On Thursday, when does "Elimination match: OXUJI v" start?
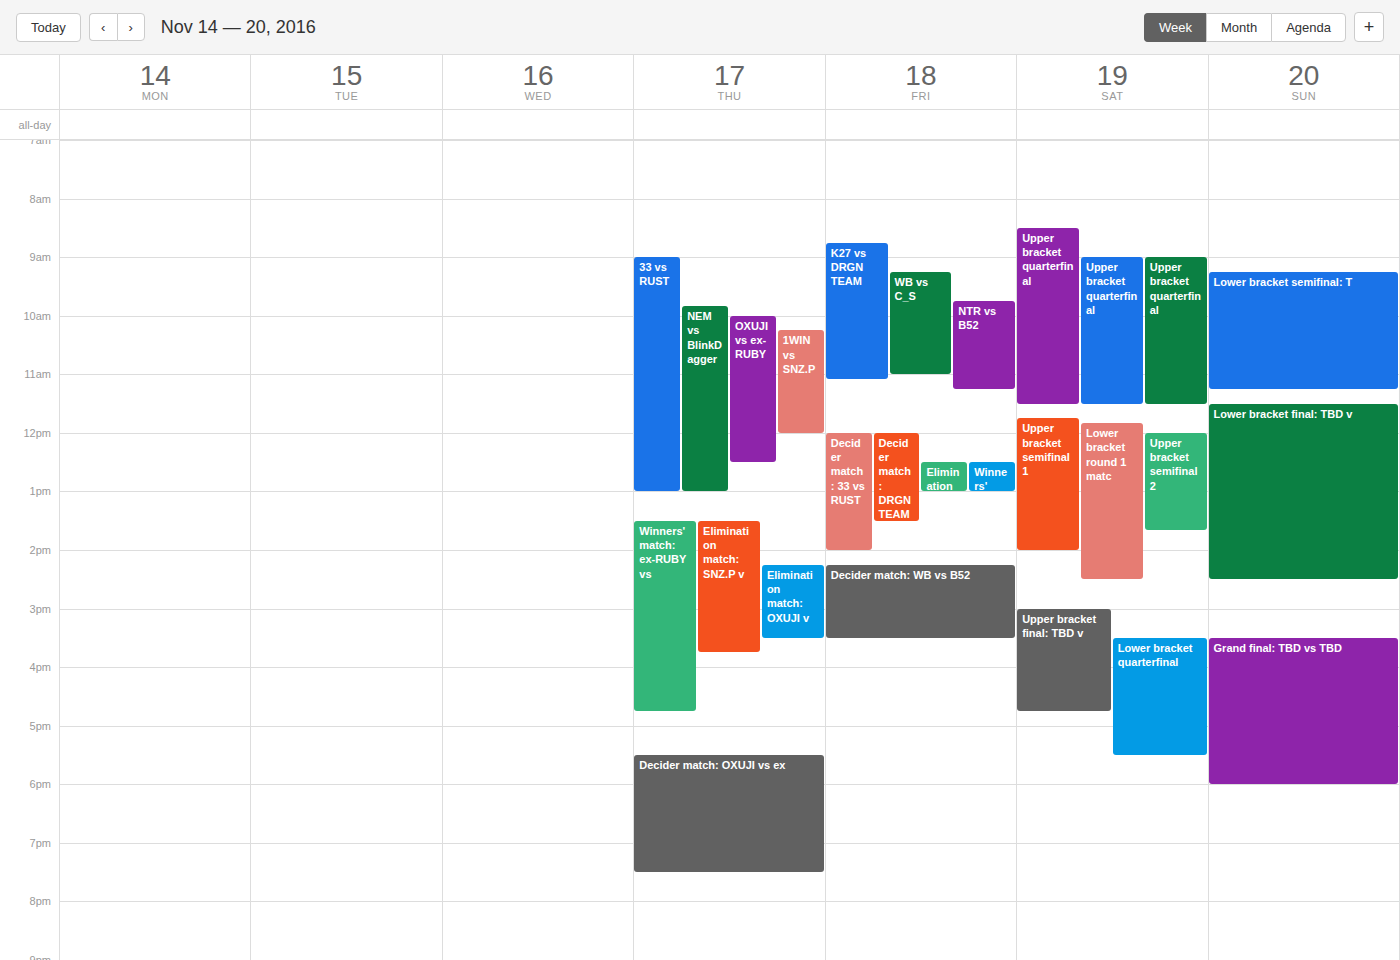
2:15 PM